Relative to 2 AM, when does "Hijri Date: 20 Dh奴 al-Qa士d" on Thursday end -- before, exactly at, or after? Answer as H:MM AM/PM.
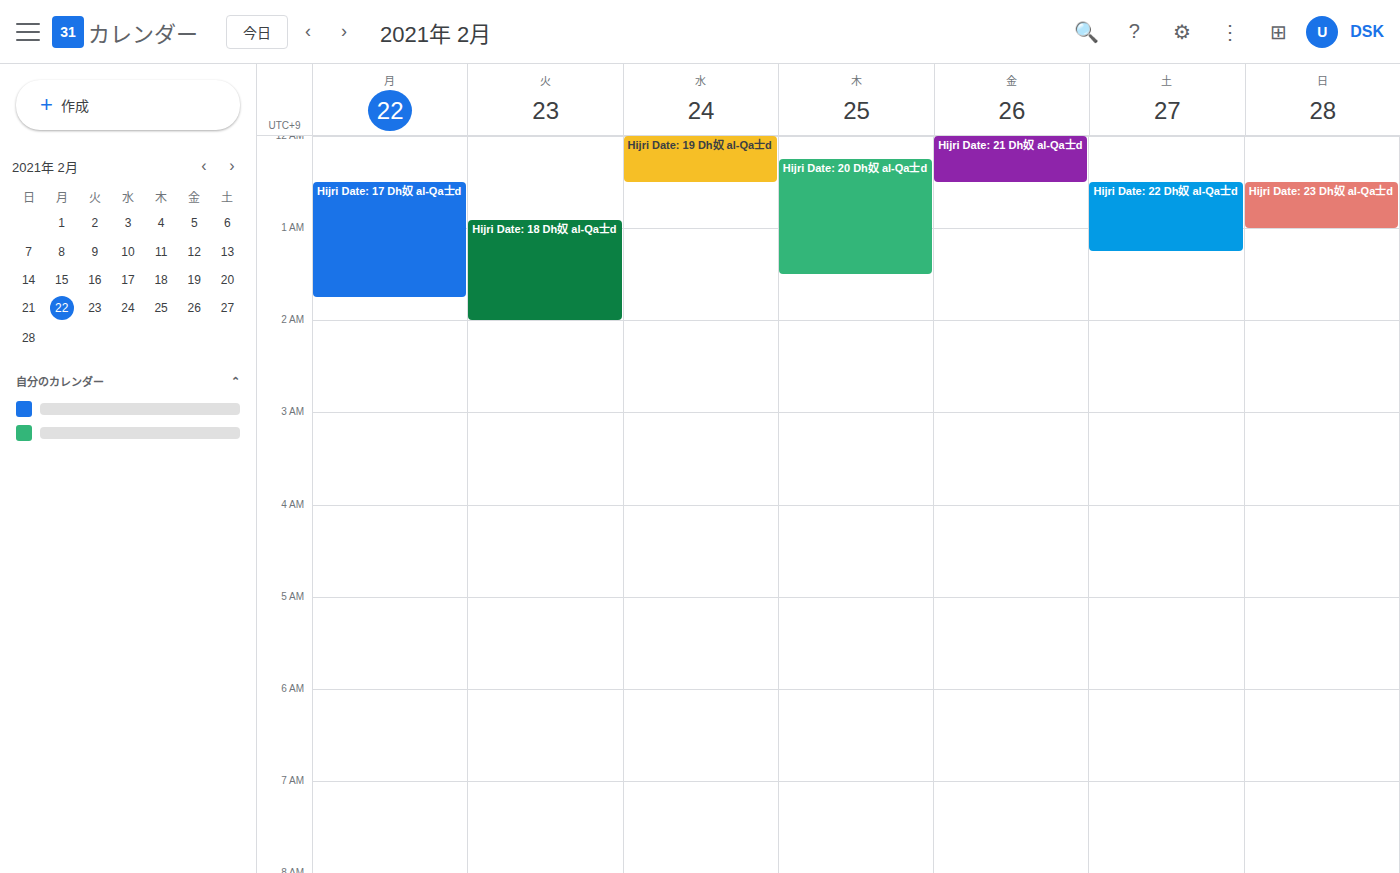
1:30 AM -- before 2 AM, 30 minutes above the 2 AM line.